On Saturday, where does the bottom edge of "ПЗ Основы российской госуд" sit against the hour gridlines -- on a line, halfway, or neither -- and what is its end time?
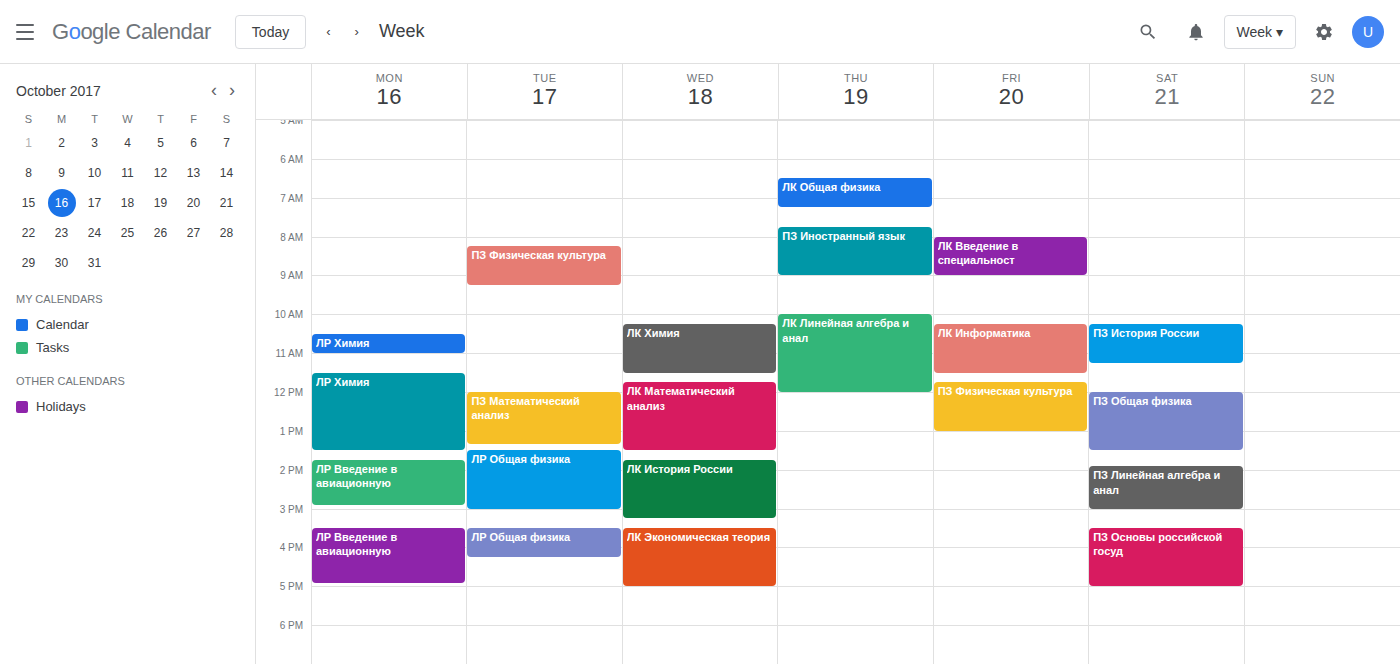
5:00 PM -- exactly on the 5 PM line.